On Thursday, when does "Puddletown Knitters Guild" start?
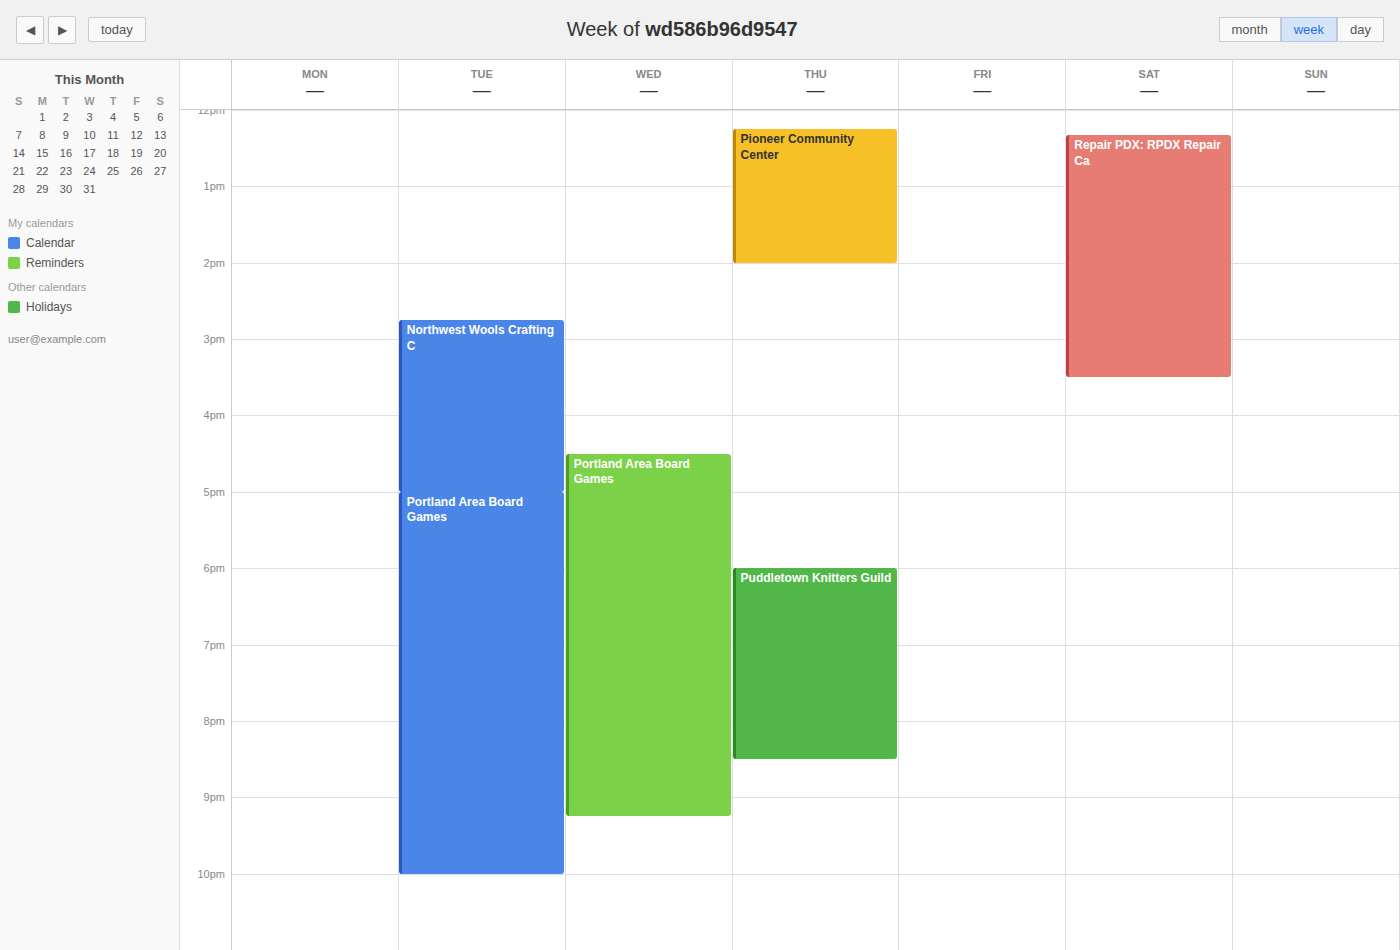
6:00 PM